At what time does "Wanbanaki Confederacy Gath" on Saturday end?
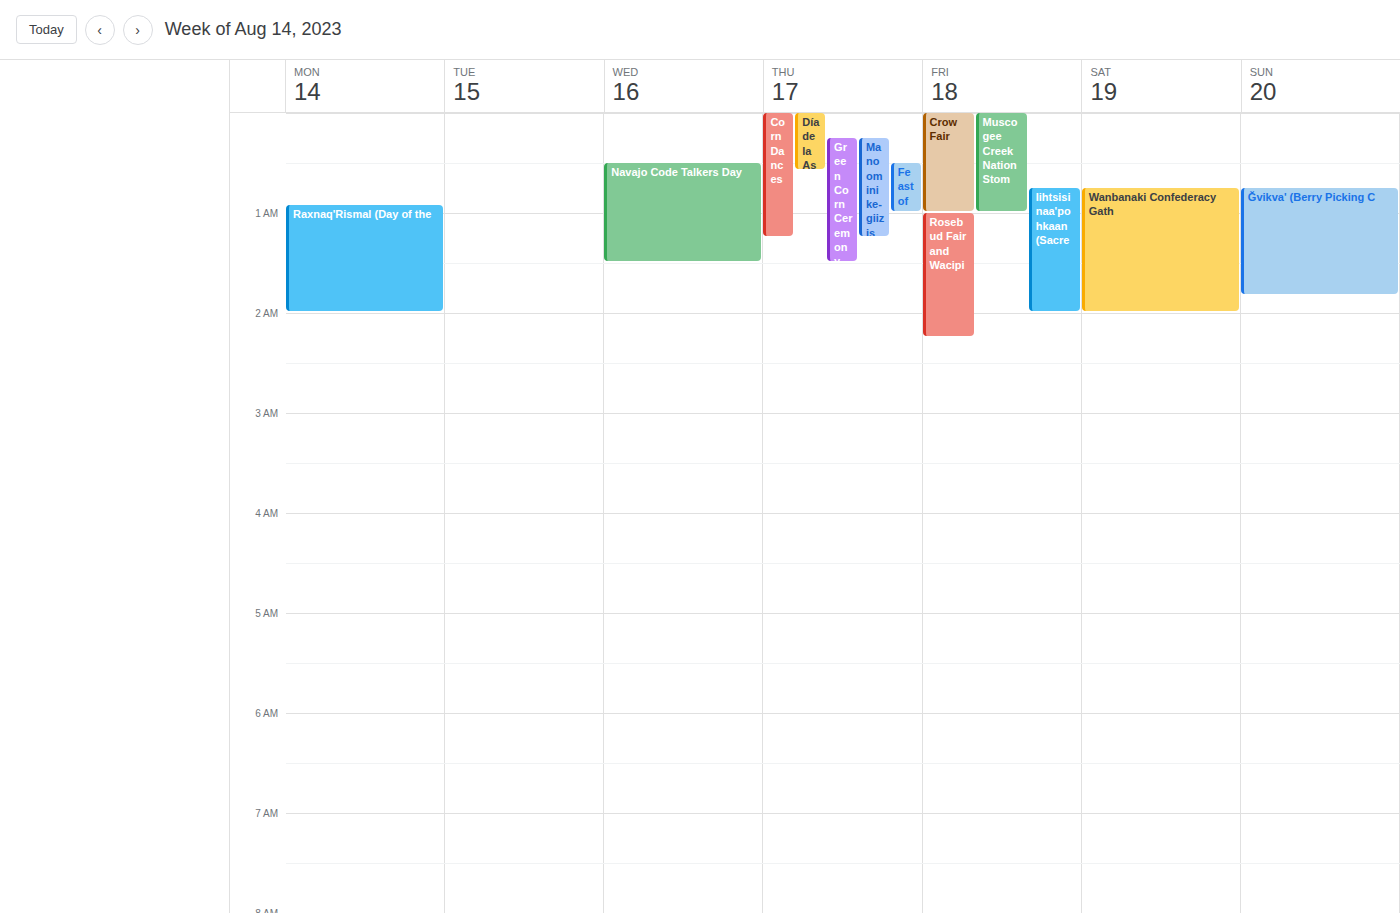
2:00 AM